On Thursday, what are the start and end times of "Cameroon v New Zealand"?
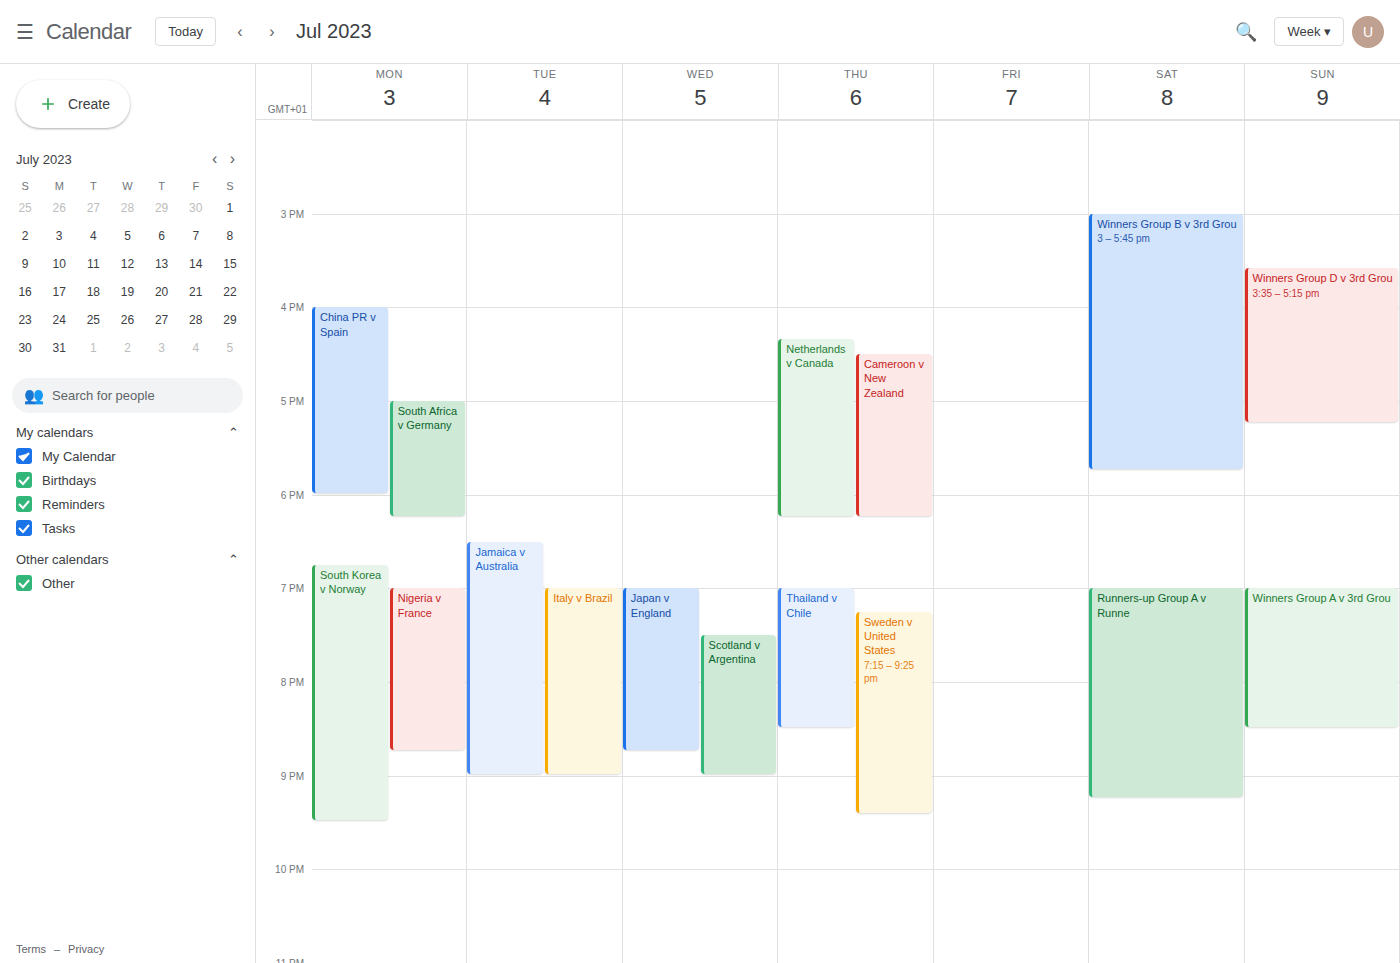
16:30 to 18:15